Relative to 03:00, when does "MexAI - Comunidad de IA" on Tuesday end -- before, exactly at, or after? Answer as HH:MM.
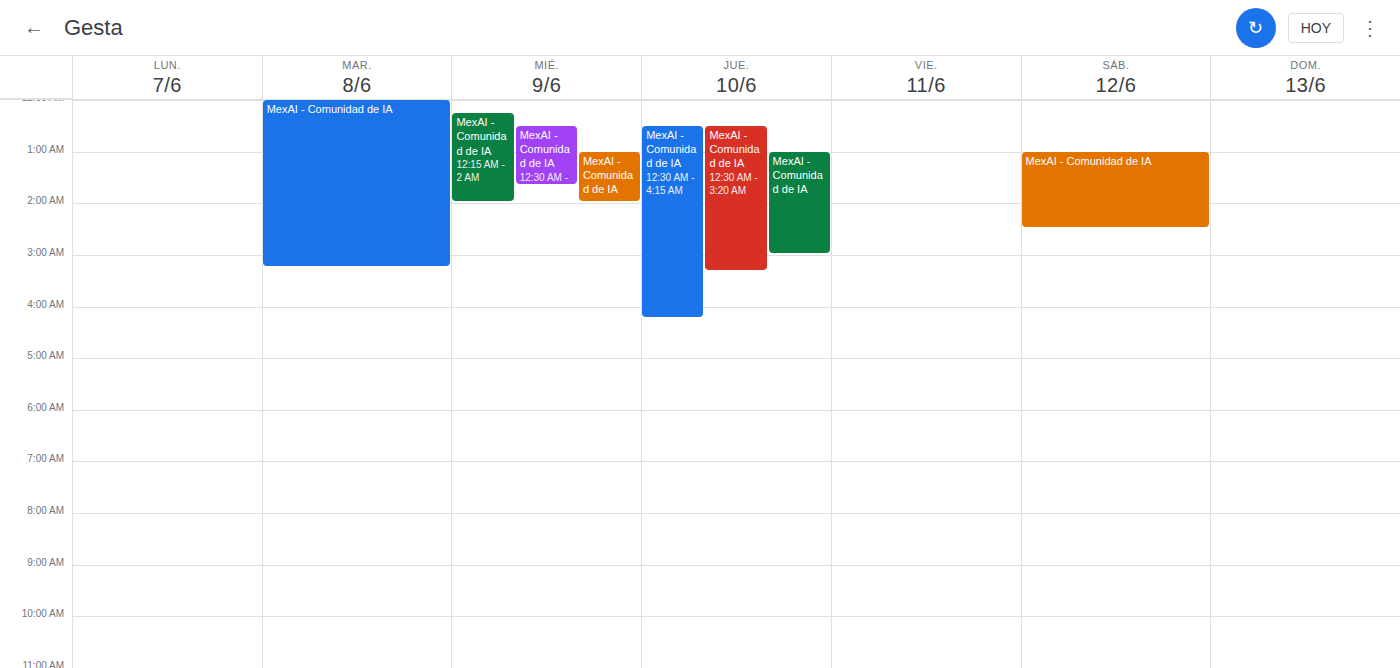
03:15 -- after 03:00, 15 minutes below the 03:00 line.